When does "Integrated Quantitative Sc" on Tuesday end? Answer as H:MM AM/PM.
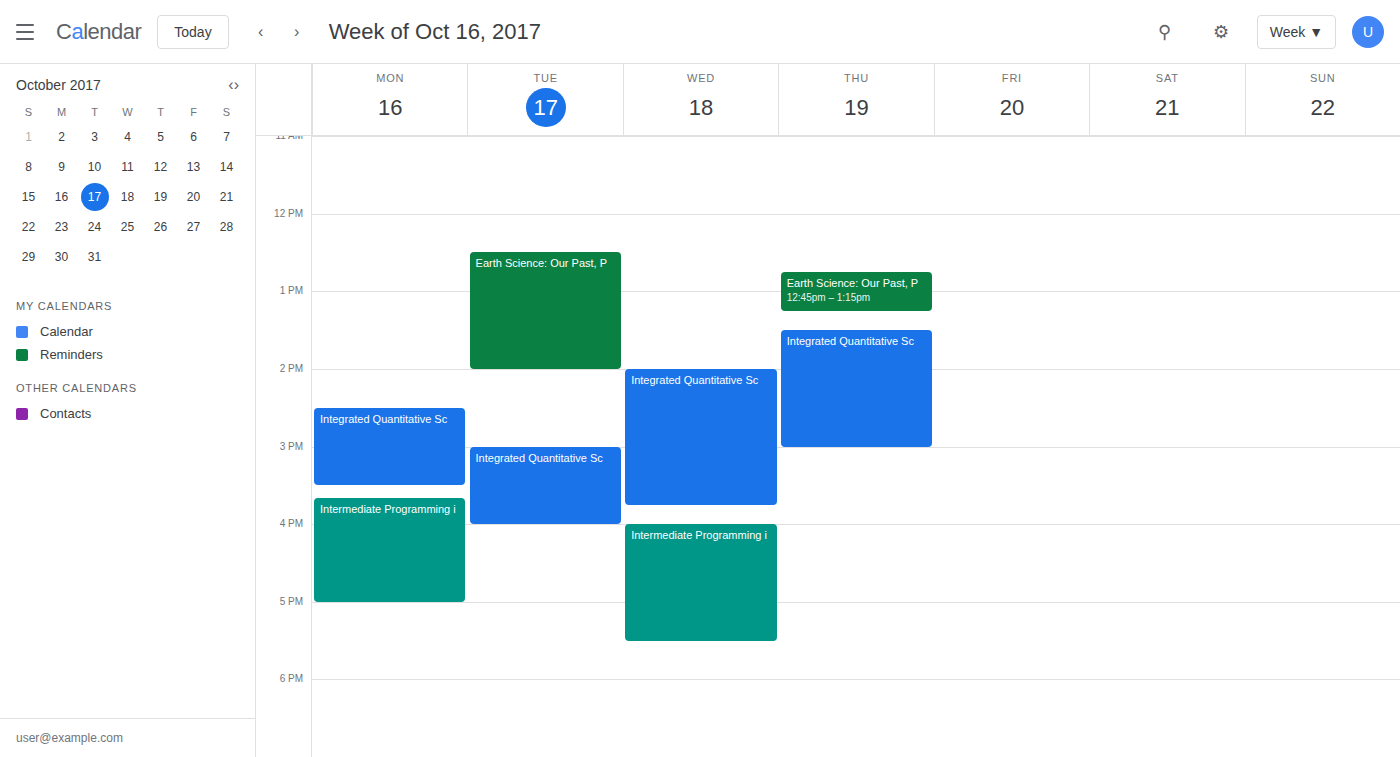
4:00 PM